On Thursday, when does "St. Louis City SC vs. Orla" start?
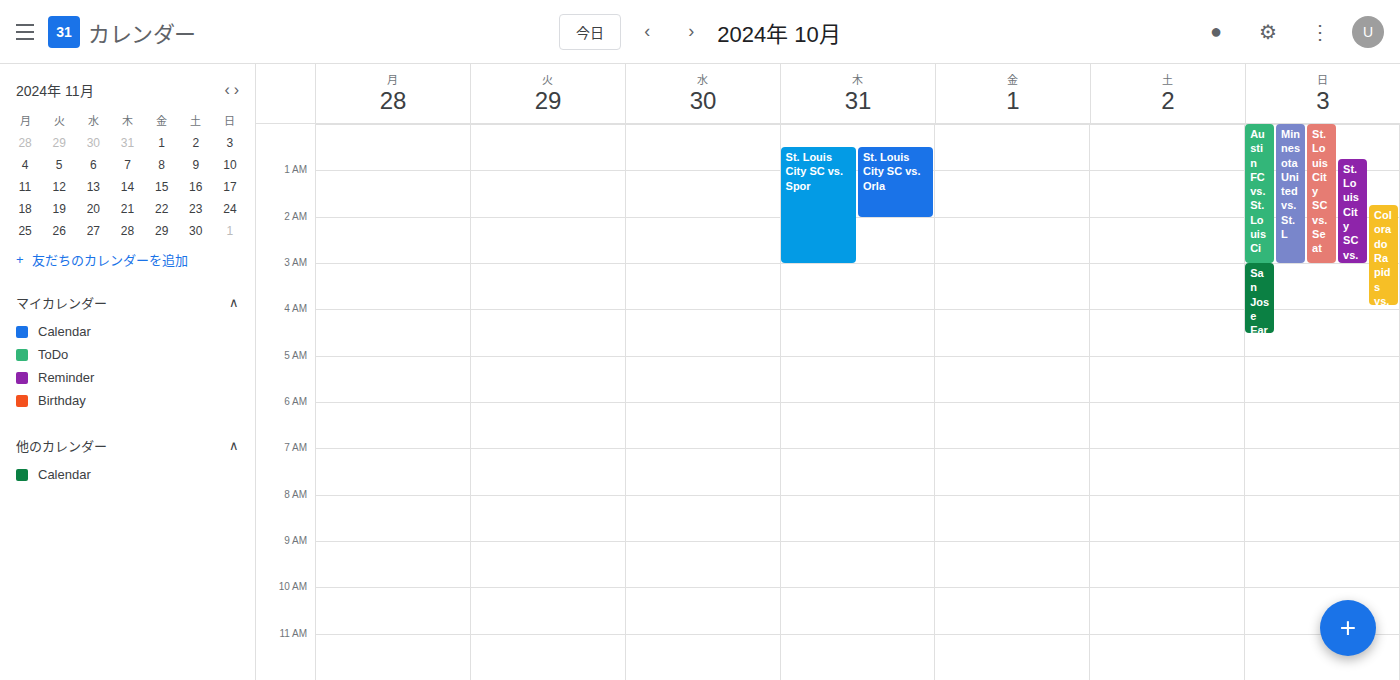
12:30 AM